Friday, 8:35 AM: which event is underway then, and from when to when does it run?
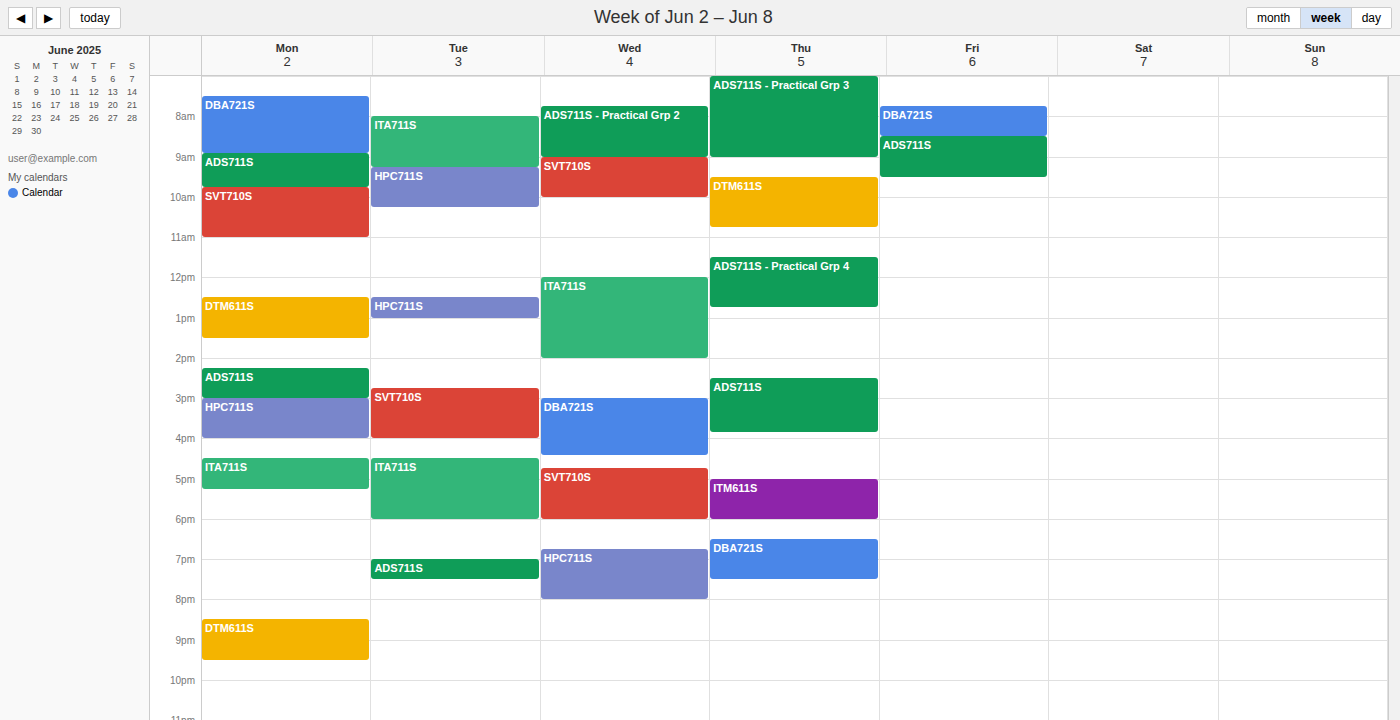
"ADS711S", 8:30 AM to 9:30 AM